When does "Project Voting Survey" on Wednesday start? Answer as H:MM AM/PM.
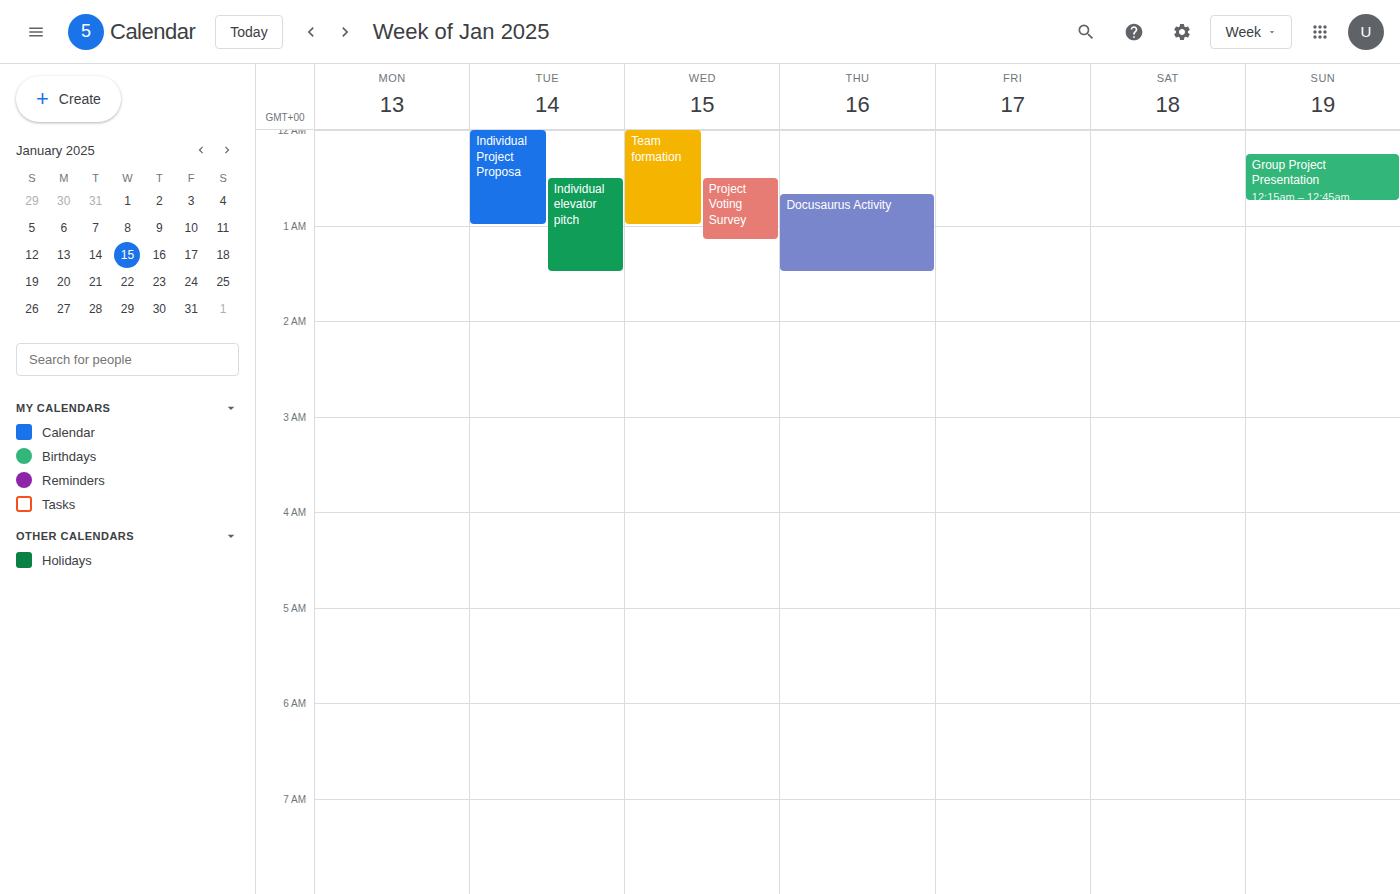
12:30 AM